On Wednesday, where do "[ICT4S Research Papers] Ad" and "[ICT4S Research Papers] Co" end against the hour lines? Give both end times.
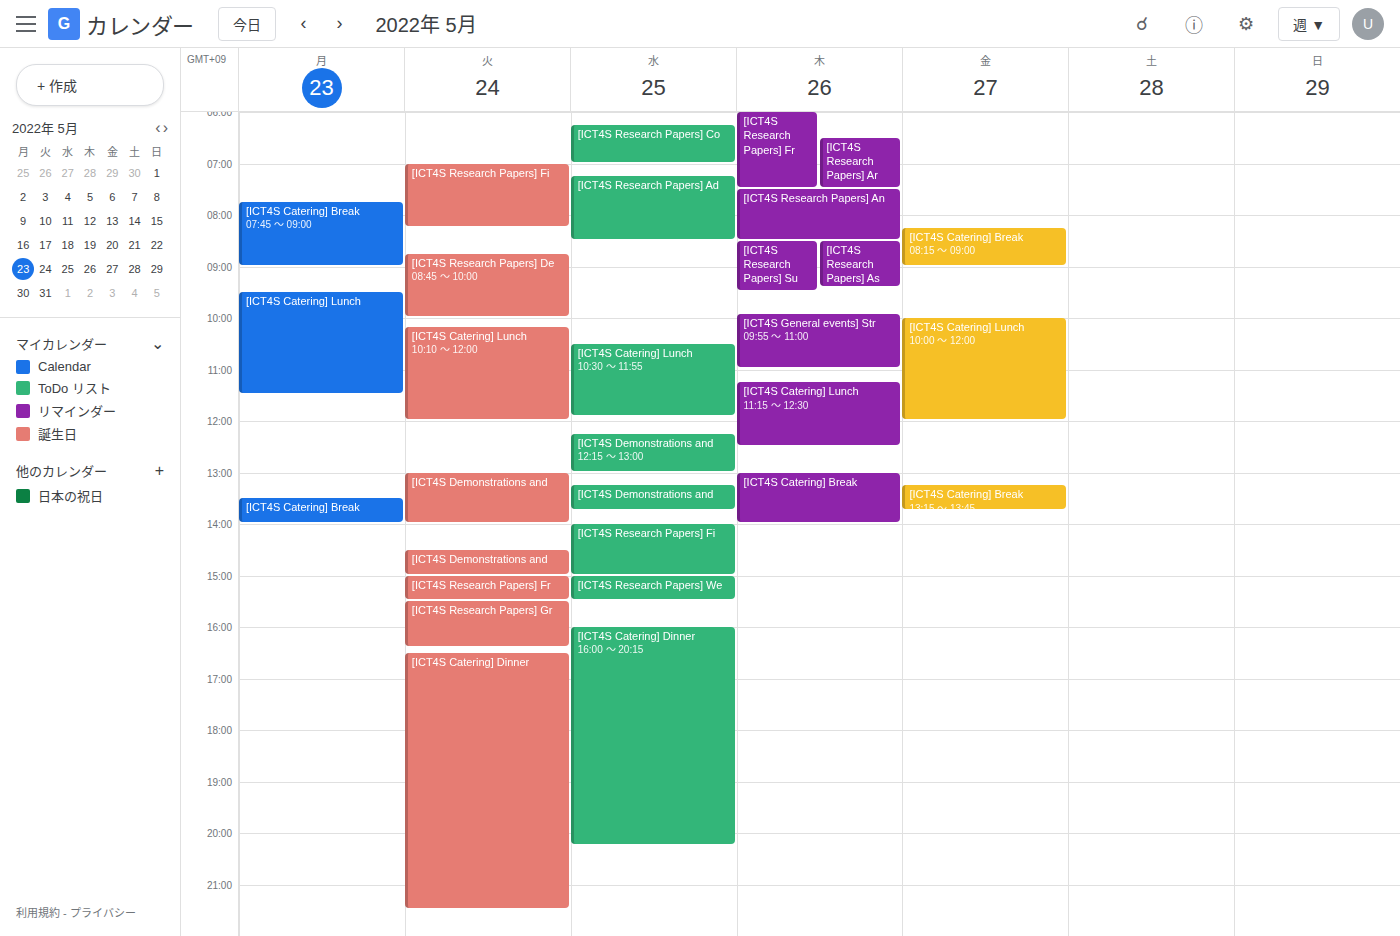
"[ICT4S Research Papers] Ad": 8:30 AM, halfway between the 8 AM and 9 AM lines. "[ICT4S Research Papers] Co": 7:00 AM, exactly on the 7 AM line.